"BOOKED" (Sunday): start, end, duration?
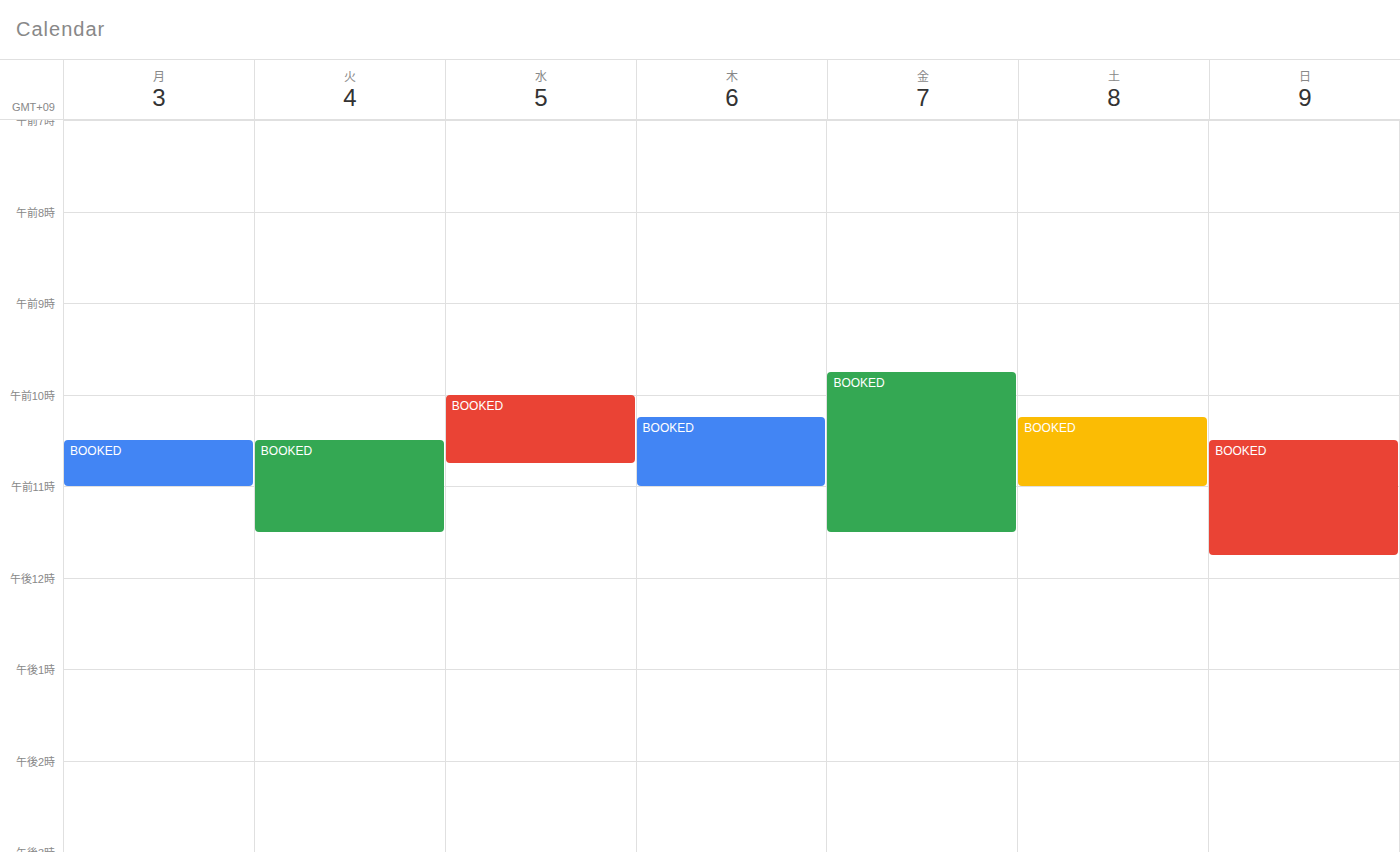
10:30 AM to 11:45 AM, 1 hour 15 minutes